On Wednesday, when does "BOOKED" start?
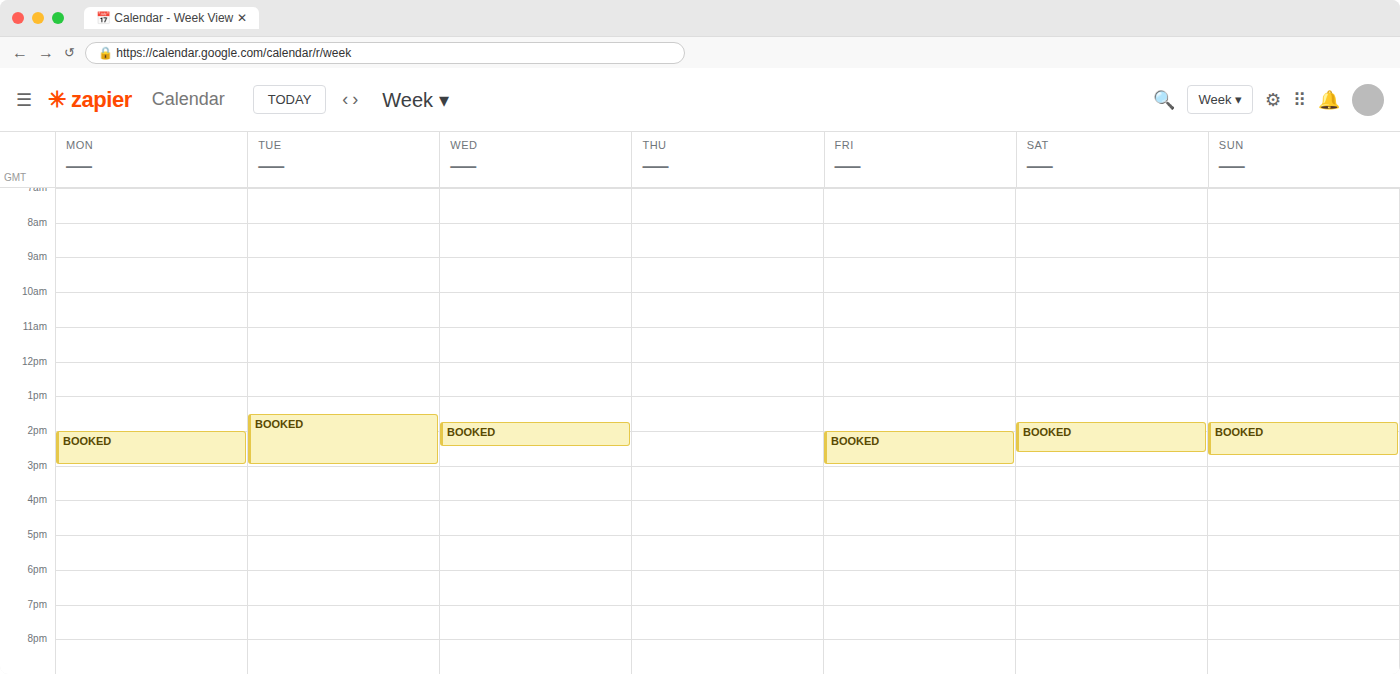
1:45 PM